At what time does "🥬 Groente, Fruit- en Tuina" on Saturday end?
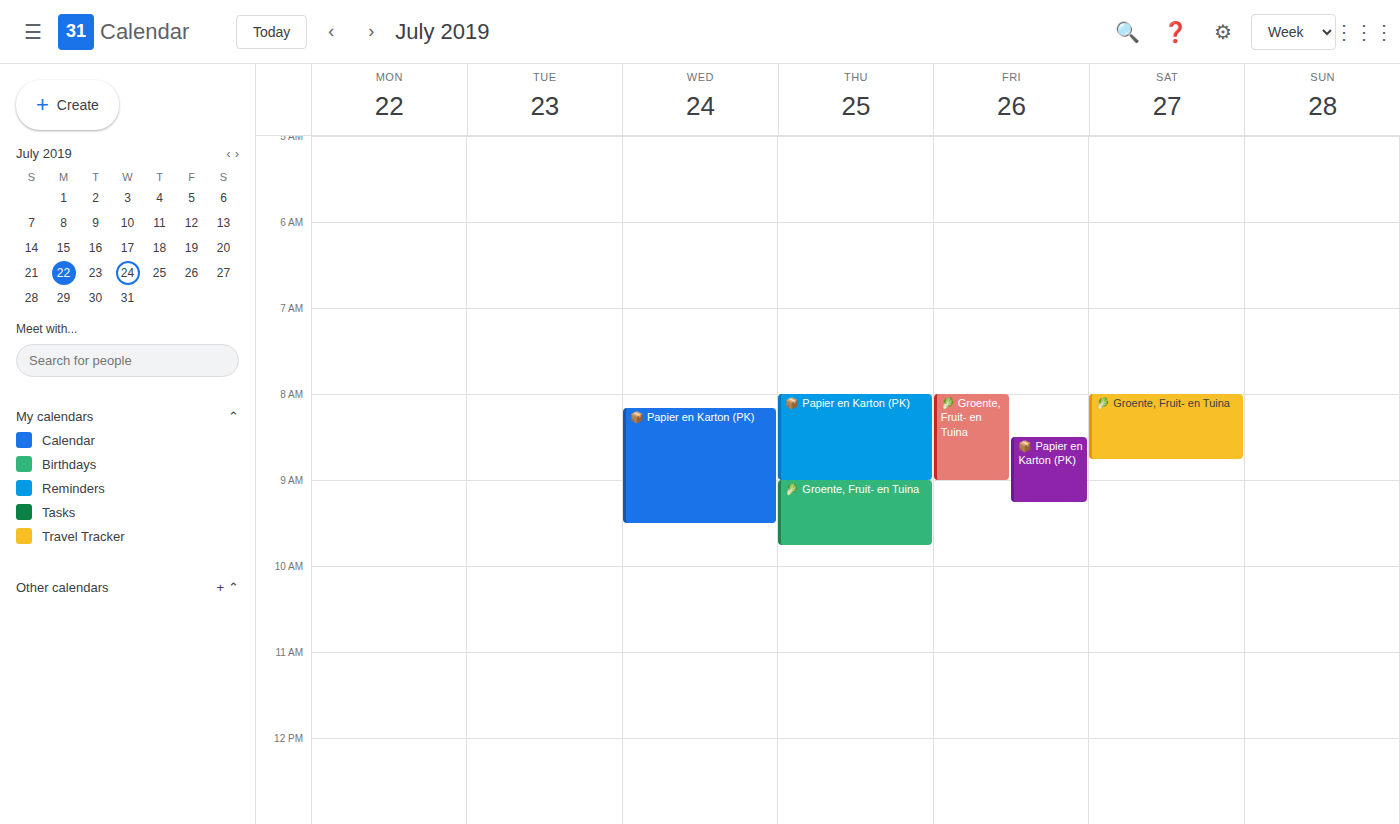
8:45 AM